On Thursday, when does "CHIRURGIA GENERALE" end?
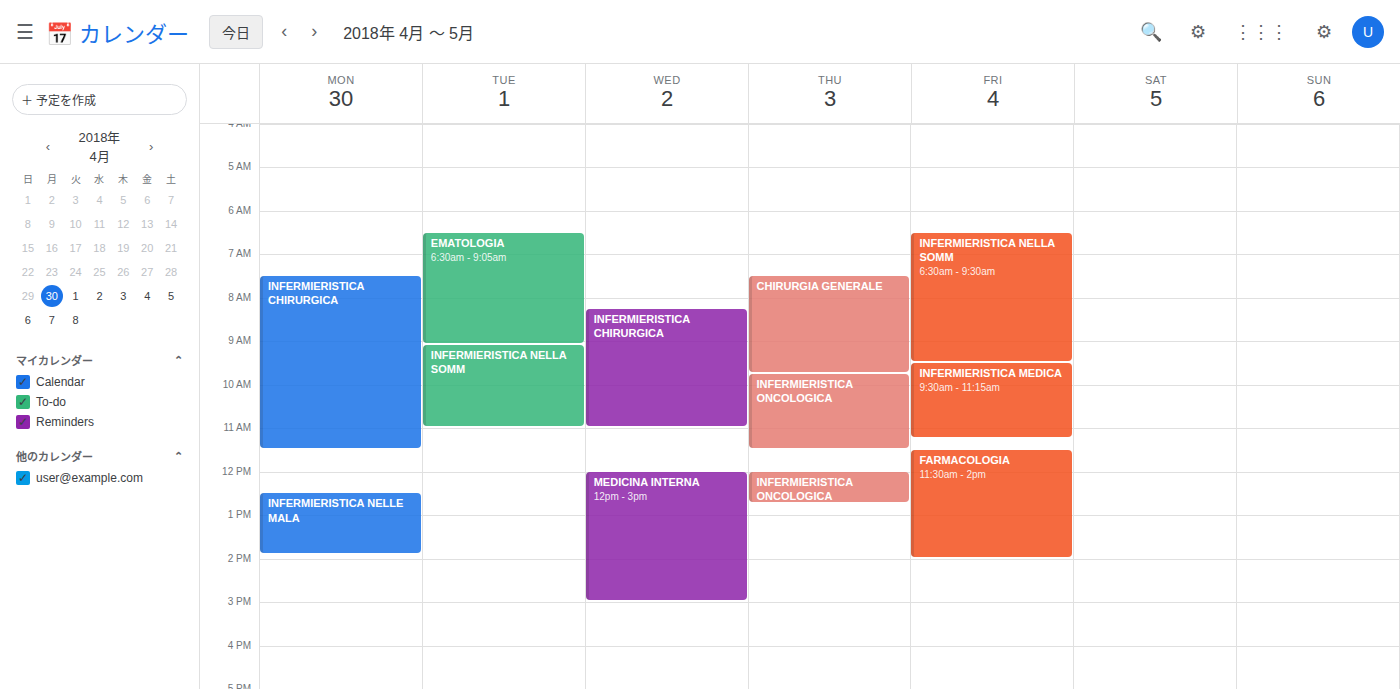
09:45